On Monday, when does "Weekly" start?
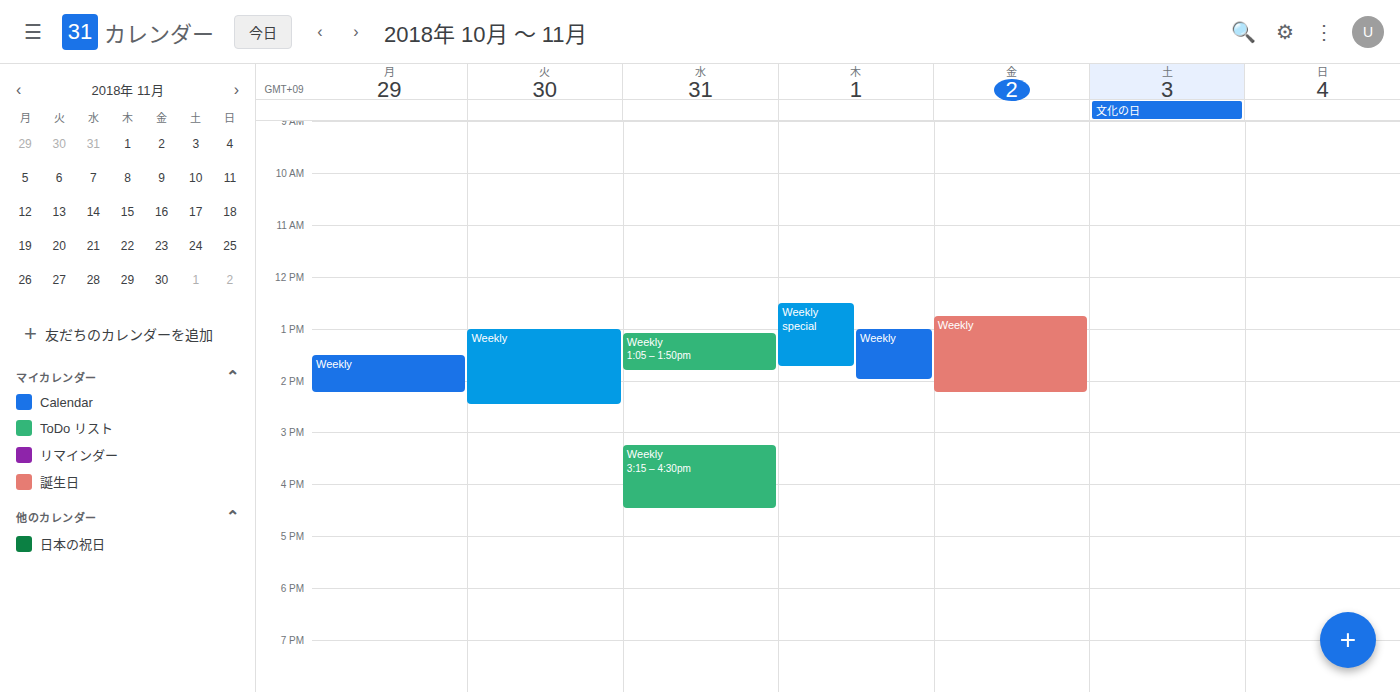
1:30 PM